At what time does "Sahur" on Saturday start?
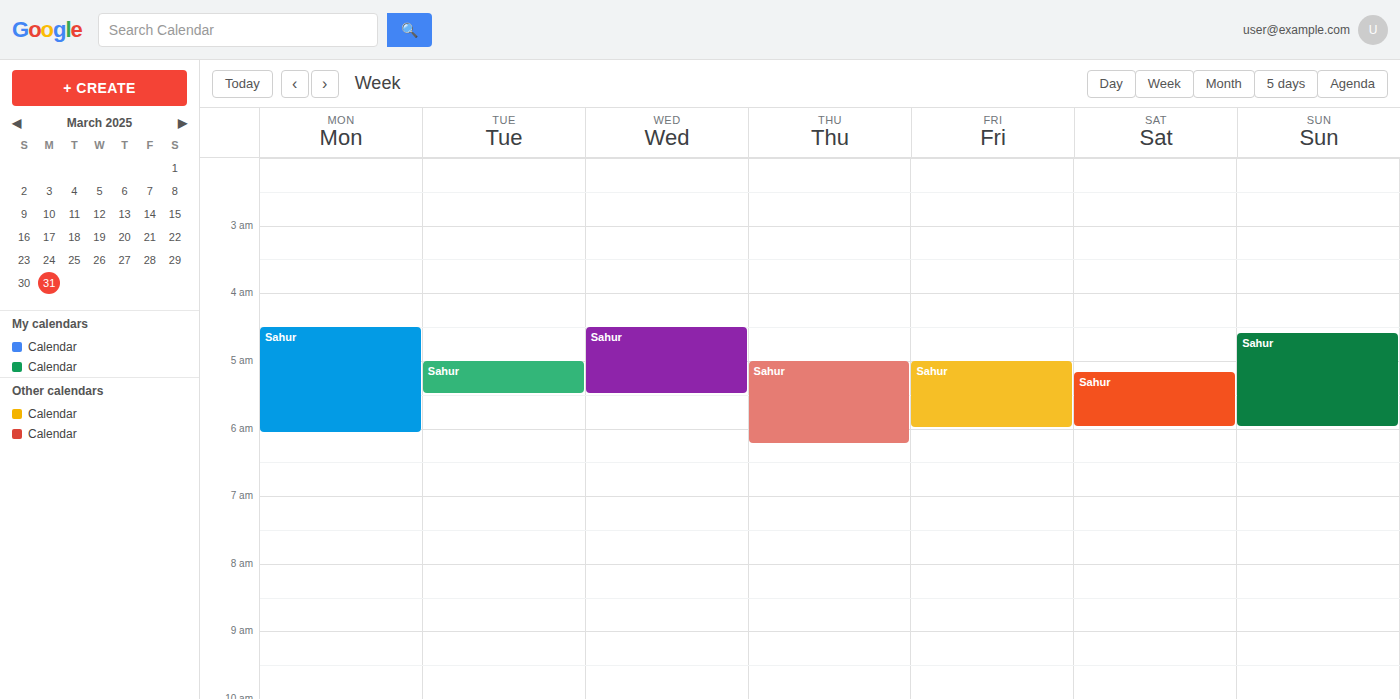
5:10 AM